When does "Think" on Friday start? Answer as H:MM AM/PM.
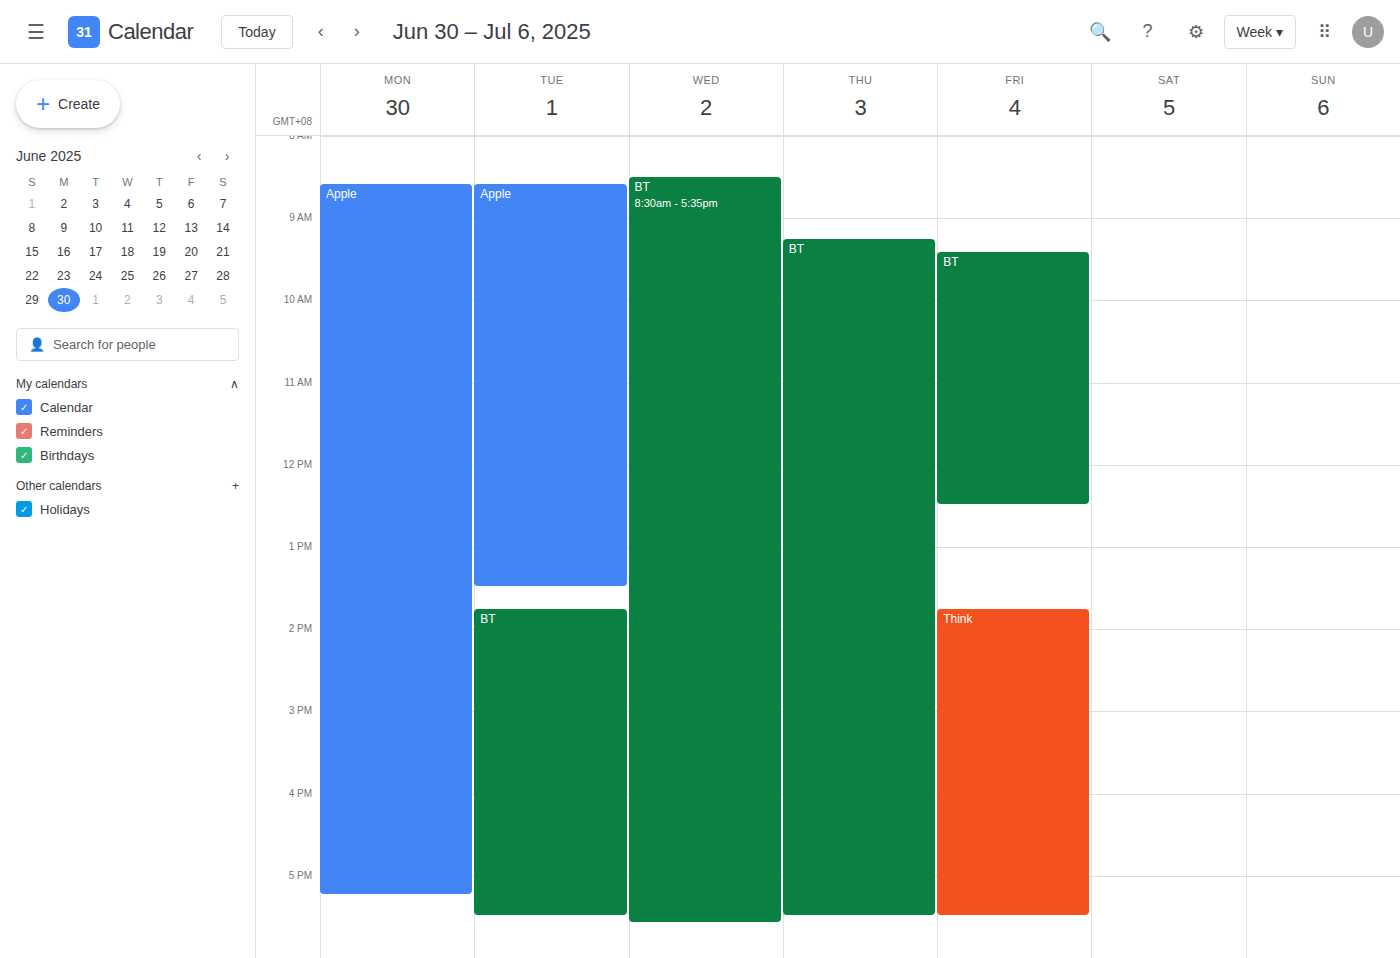
1:45 PM